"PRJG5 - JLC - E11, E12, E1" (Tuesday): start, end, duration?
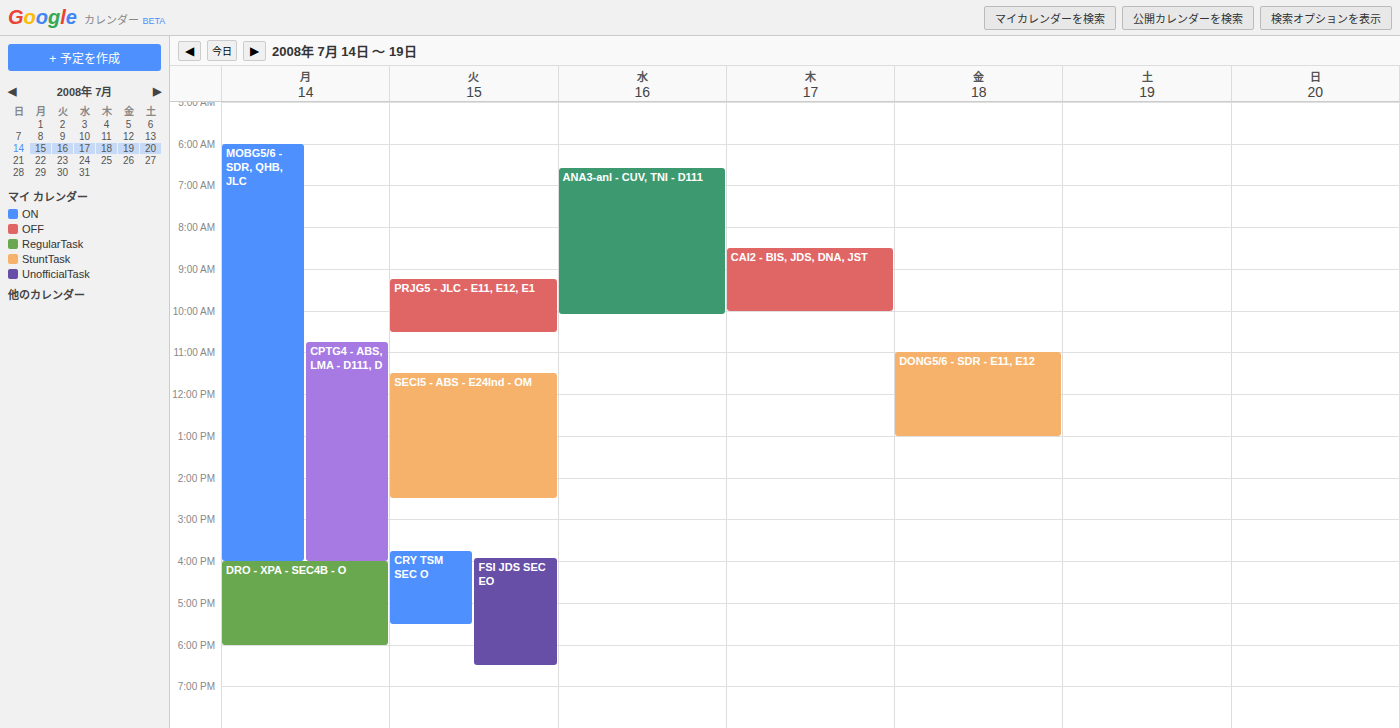
9:15 AM to 10:30 AM, 1 hour 15 minutes